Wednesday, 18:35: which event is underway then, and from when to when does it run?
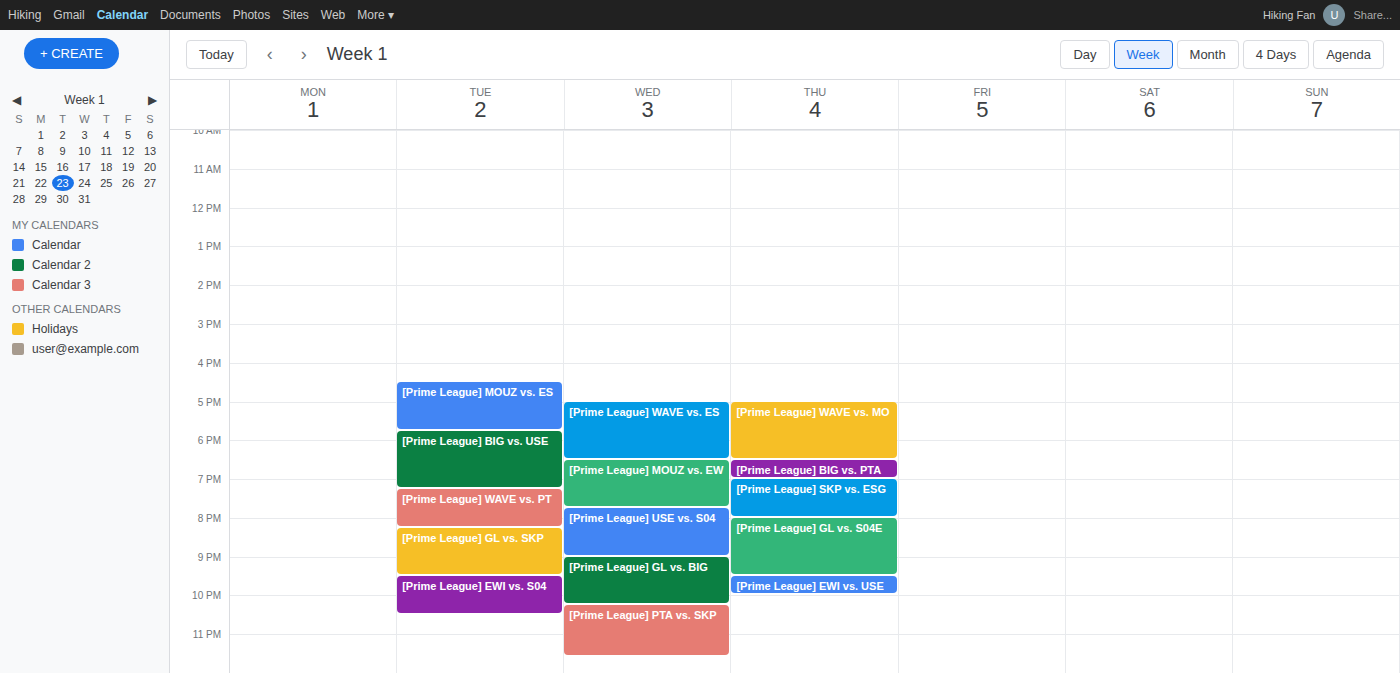
"[Prime League] MOUZ vs. EW", 18:30 to 19:45